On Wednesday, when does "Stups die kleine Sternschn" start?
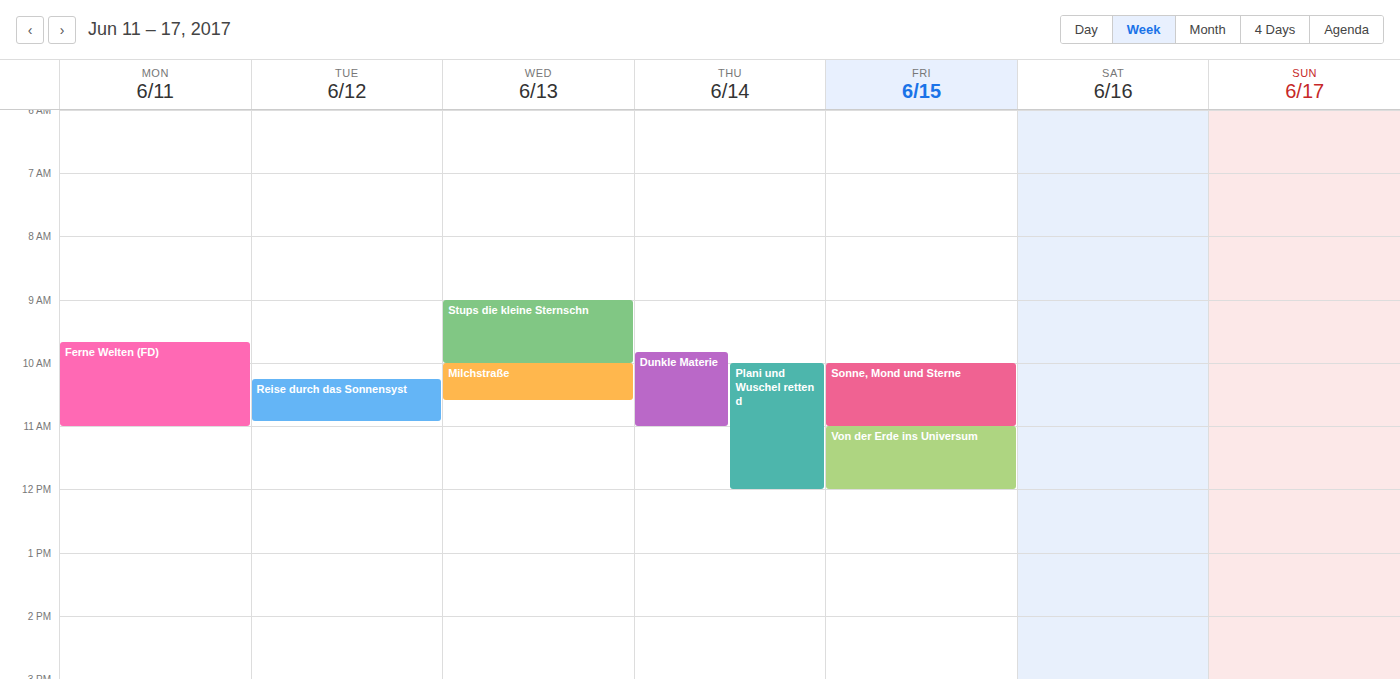
9:00 AM